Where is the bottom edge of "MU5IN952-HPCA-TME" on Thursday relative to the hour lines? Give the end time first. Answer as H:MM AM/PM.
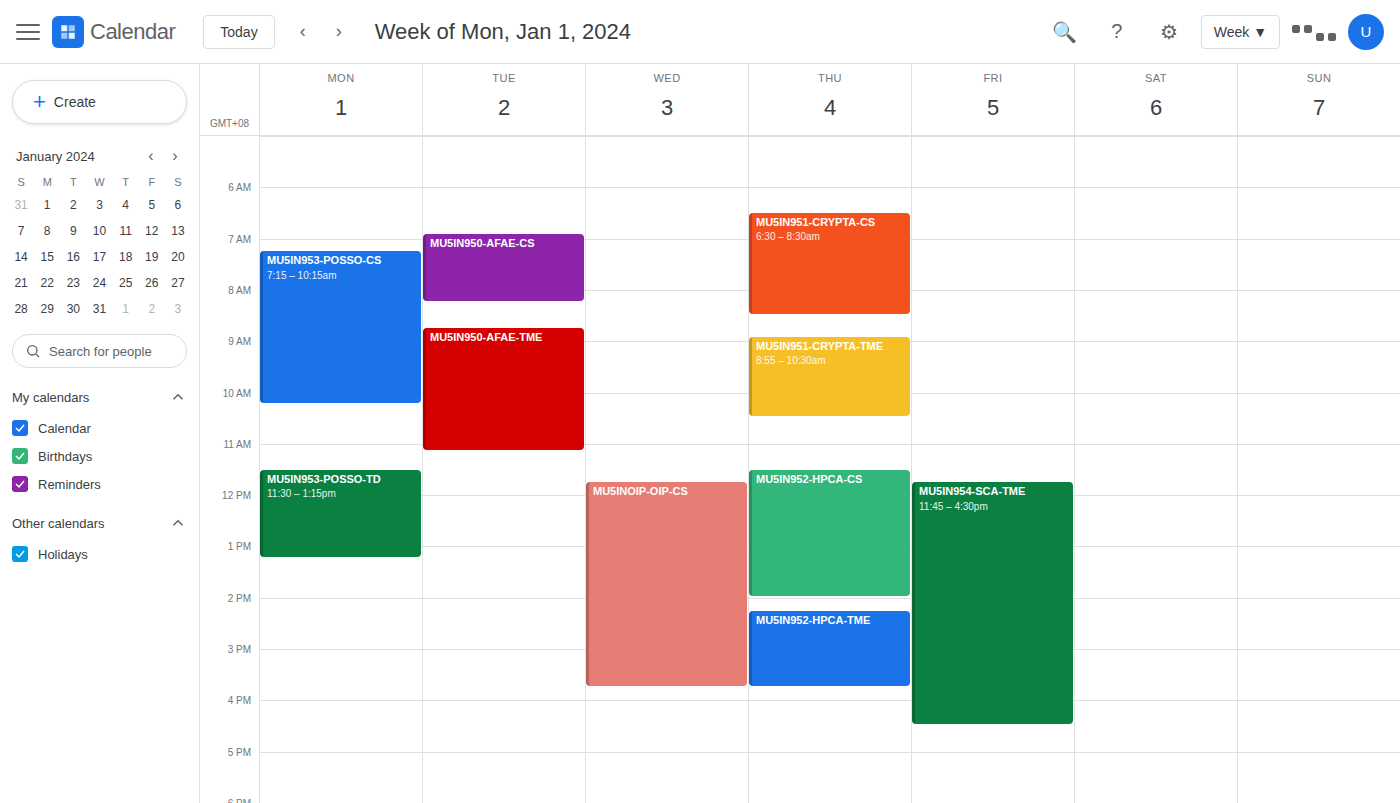
3:45 PM -- neither: three quarters of the way from the 3 PM line to the 4 PM line.